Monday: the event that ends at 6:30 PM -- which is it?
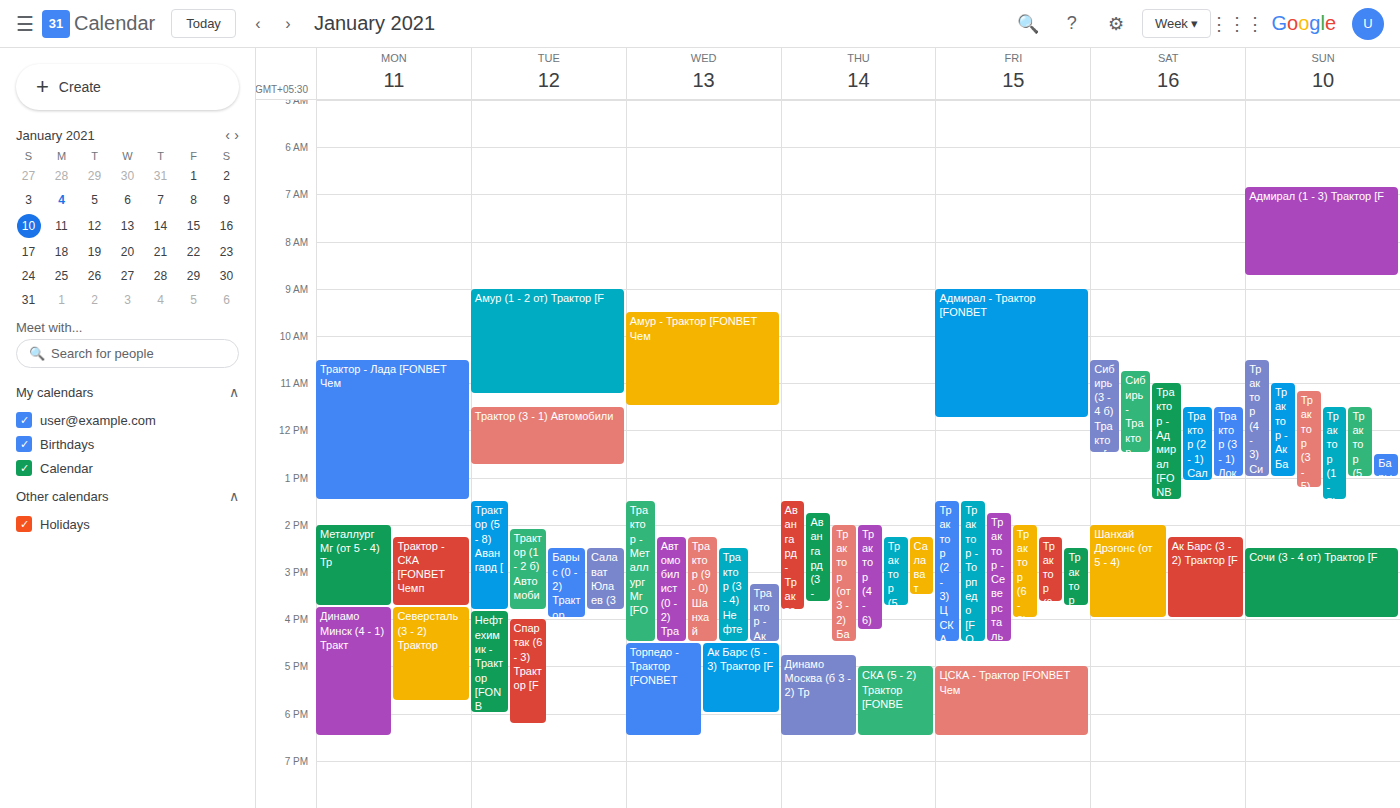
"Динамо Минск (4 - 1) Тракт"